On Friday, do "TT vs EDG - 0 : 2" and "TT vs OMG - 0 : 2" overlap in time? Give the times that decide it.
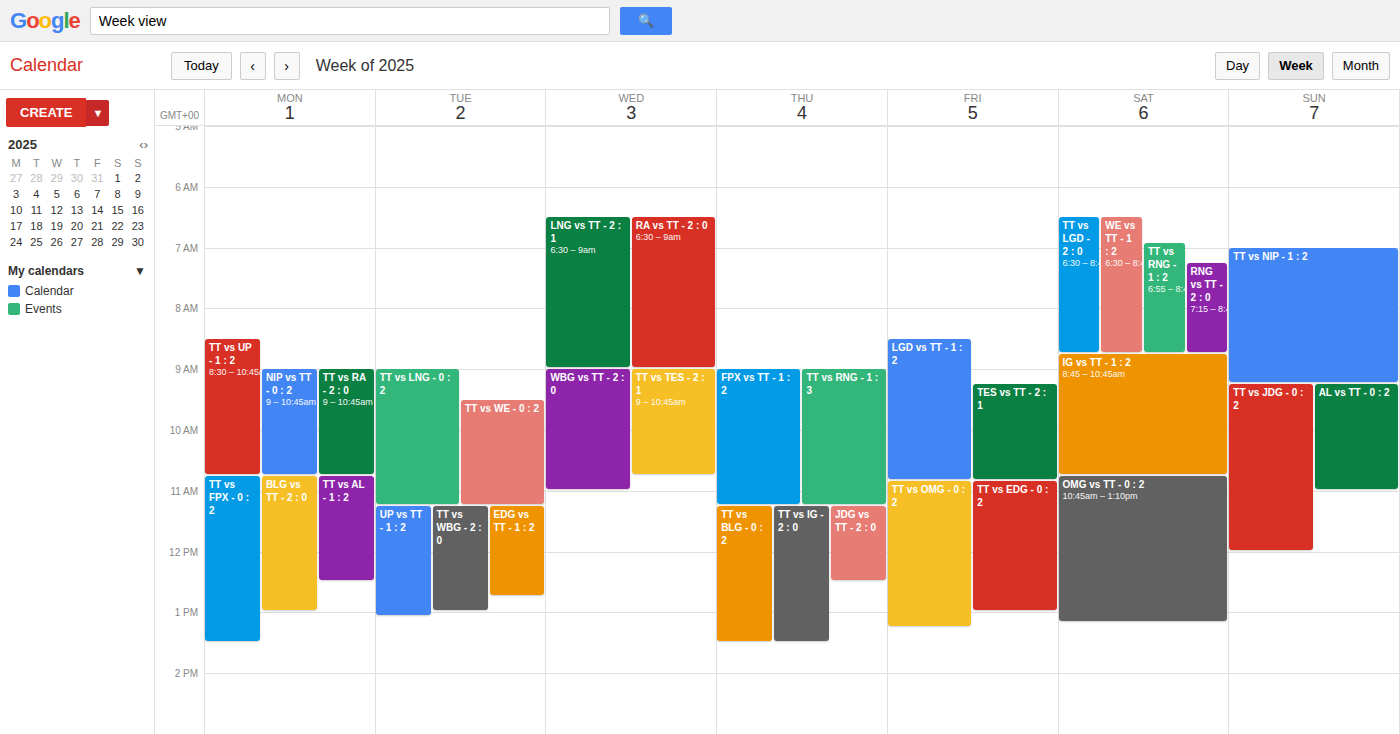
"TT vs EDG - 0 : 2" runs 10:50 AM to 1:00 PM, inside "TT vs OMG - 0 : 2" -- they overlap.